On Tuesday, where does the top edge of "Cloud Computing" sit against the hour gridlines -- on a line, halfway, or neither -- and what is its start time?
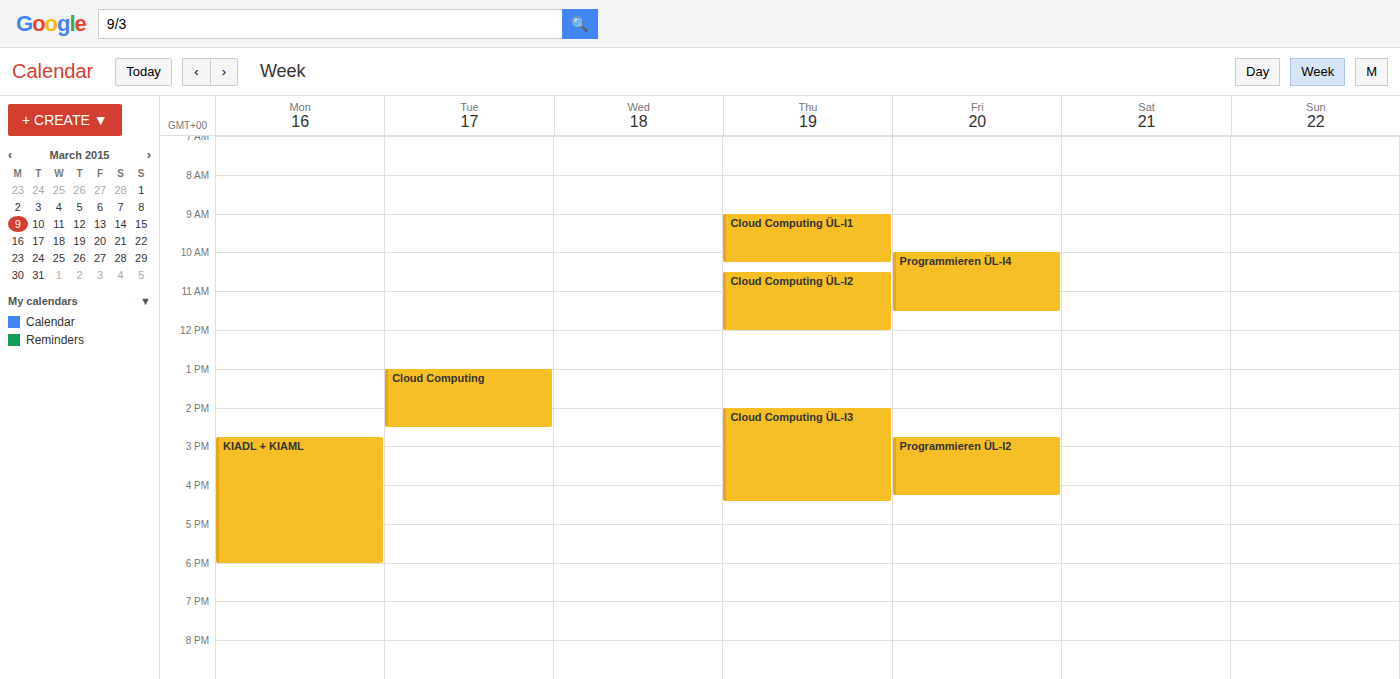
1:00 PM -- exactly on the 1 PM line.